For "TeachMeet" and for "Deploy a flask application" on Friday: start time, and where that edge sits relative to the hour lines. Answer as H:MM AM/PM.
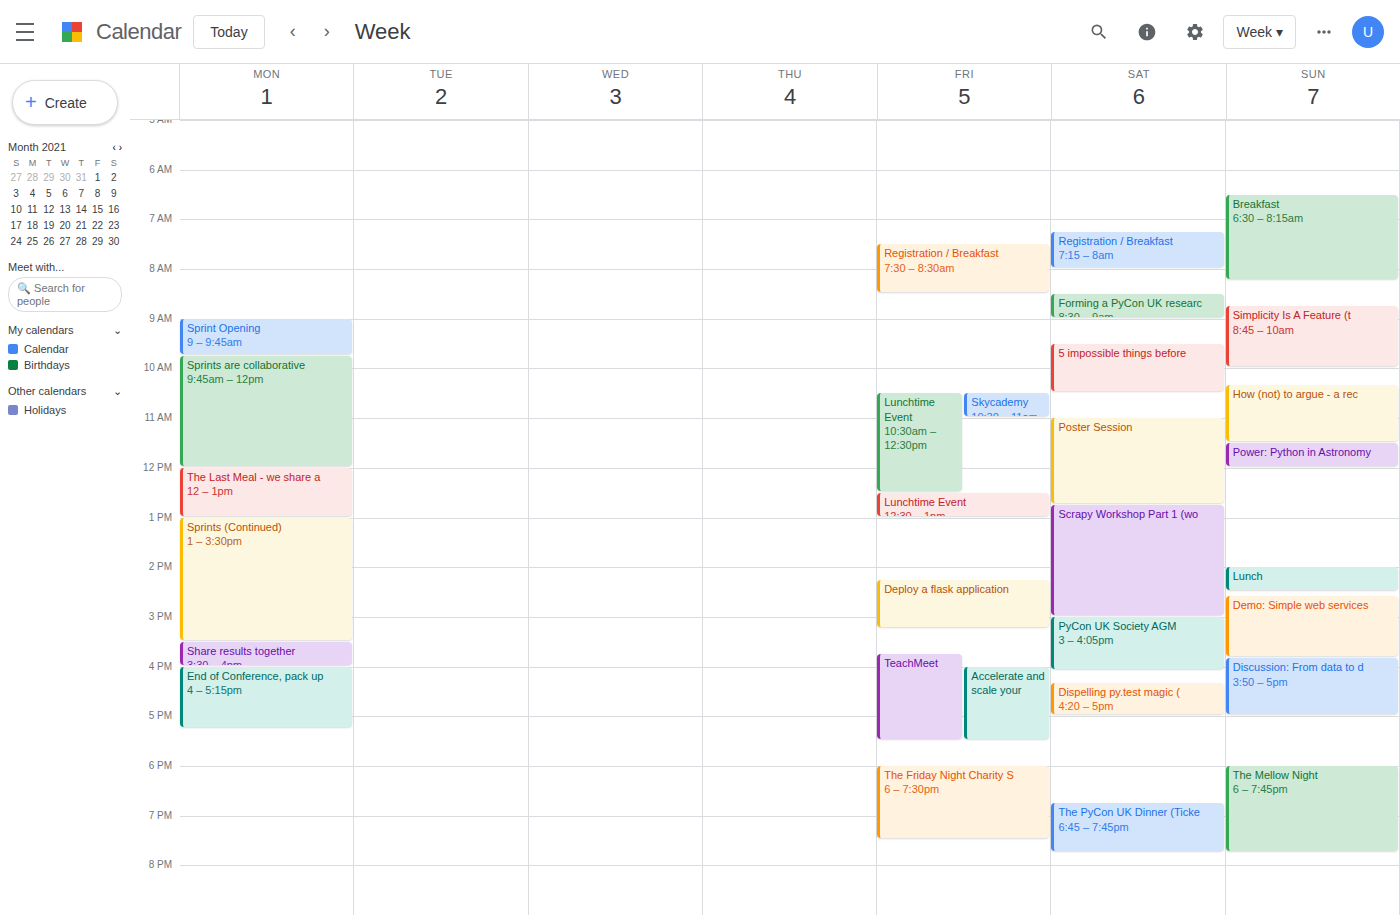
"TeachMeet": 3:45 PM, neither: three quarters of the way from the 3 PM line to the 4 PM line. "Deploy a flask application": 2:15 PM, neither: a quarter of the way from the 2 PM line to the 3 PM line.